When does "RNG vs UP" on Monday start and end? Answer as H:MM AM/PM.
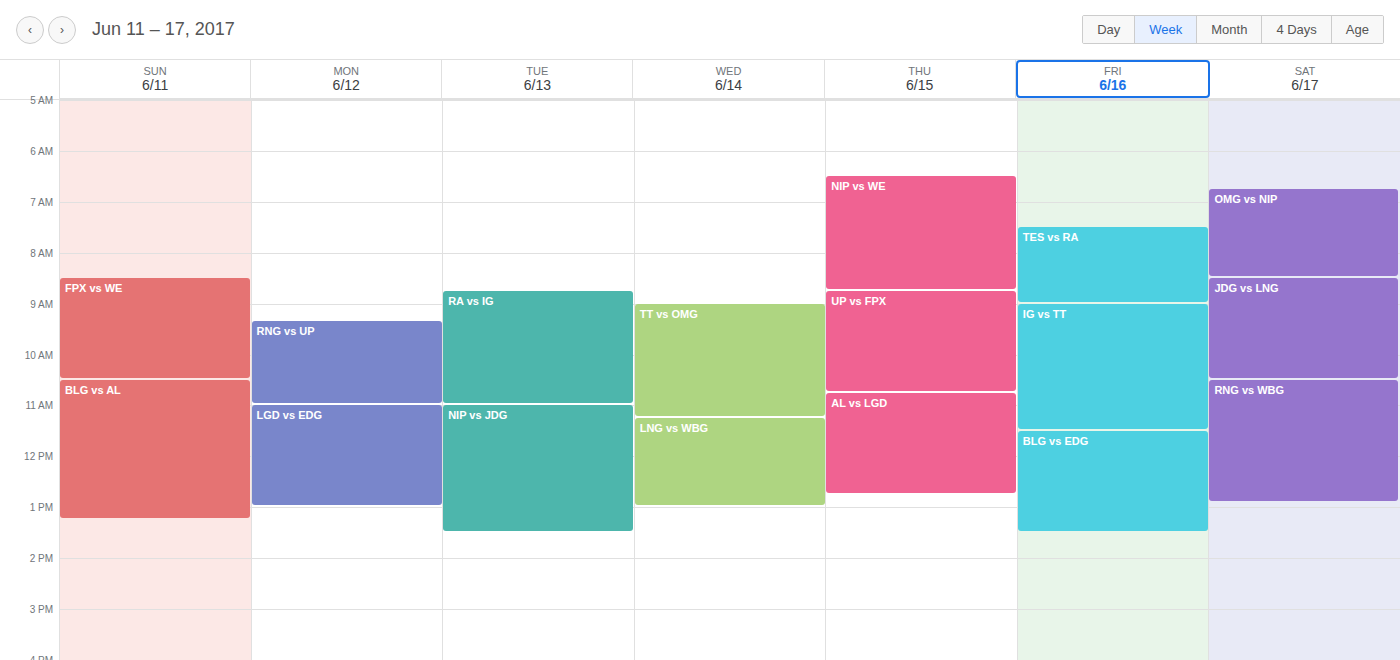
9:20 AM to 11:00 AM